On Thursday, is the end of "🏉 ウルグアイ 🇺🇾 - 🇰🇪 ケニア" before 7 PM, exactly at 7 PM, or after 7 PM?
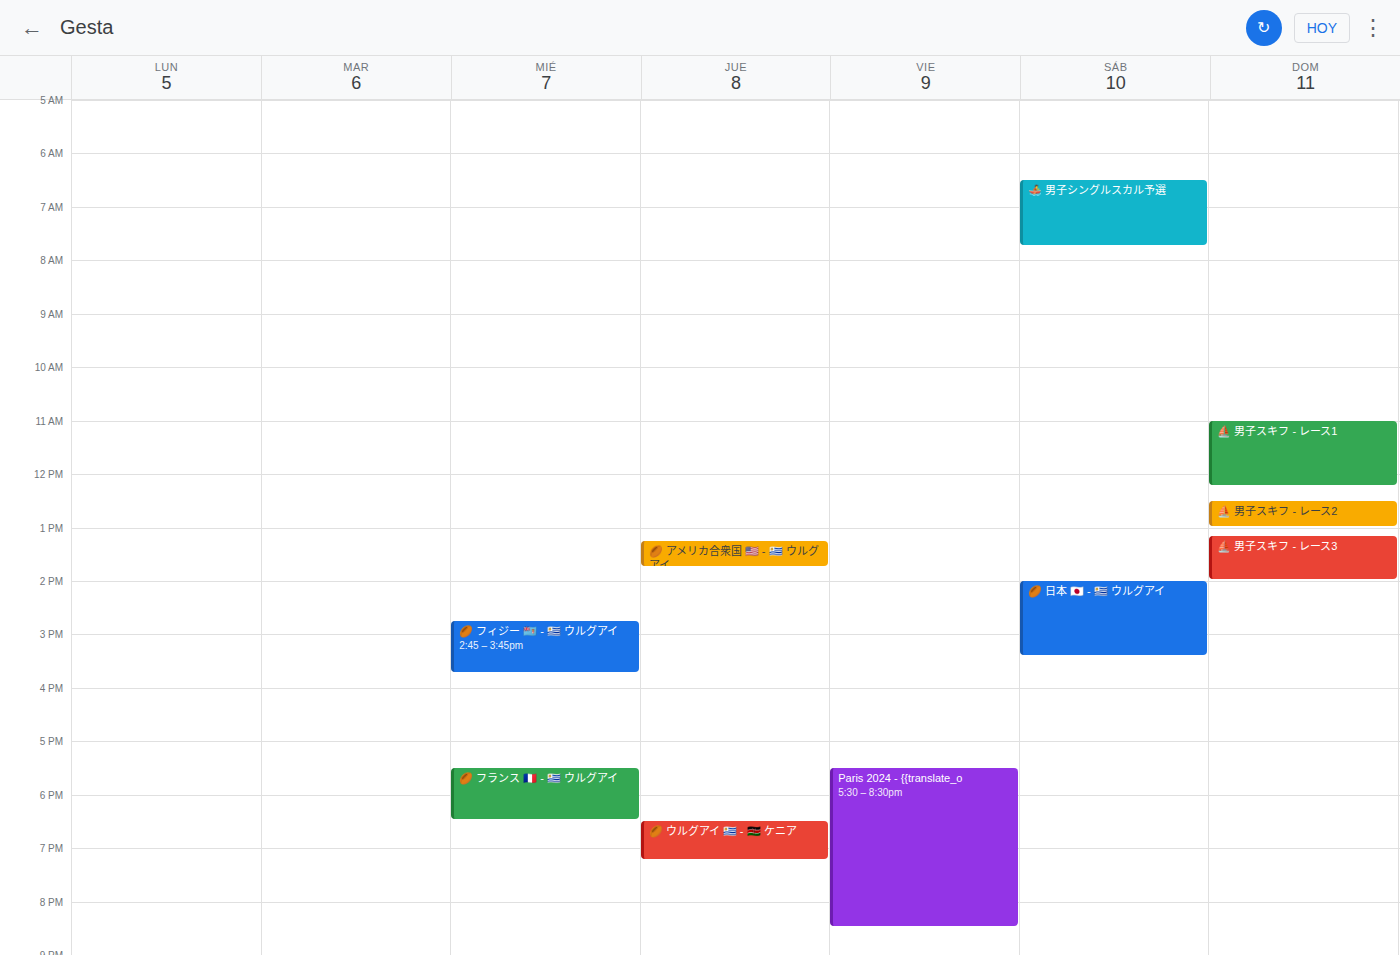
7:15 PM -- after 7 PM, 15 minutes below the 7 PM line.